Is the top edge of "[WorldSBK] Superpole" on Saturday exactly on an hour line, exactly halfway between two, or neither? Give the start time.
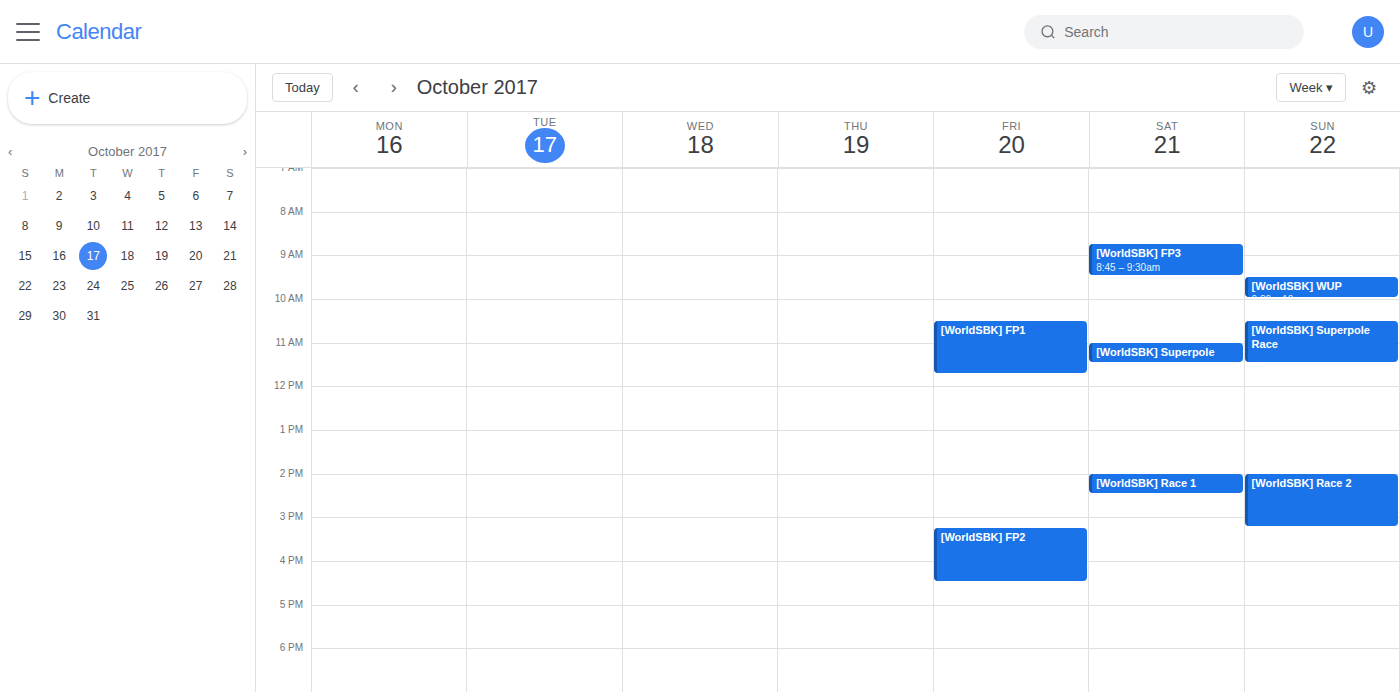
11:00 AM -- exactly on the 11 AM line.